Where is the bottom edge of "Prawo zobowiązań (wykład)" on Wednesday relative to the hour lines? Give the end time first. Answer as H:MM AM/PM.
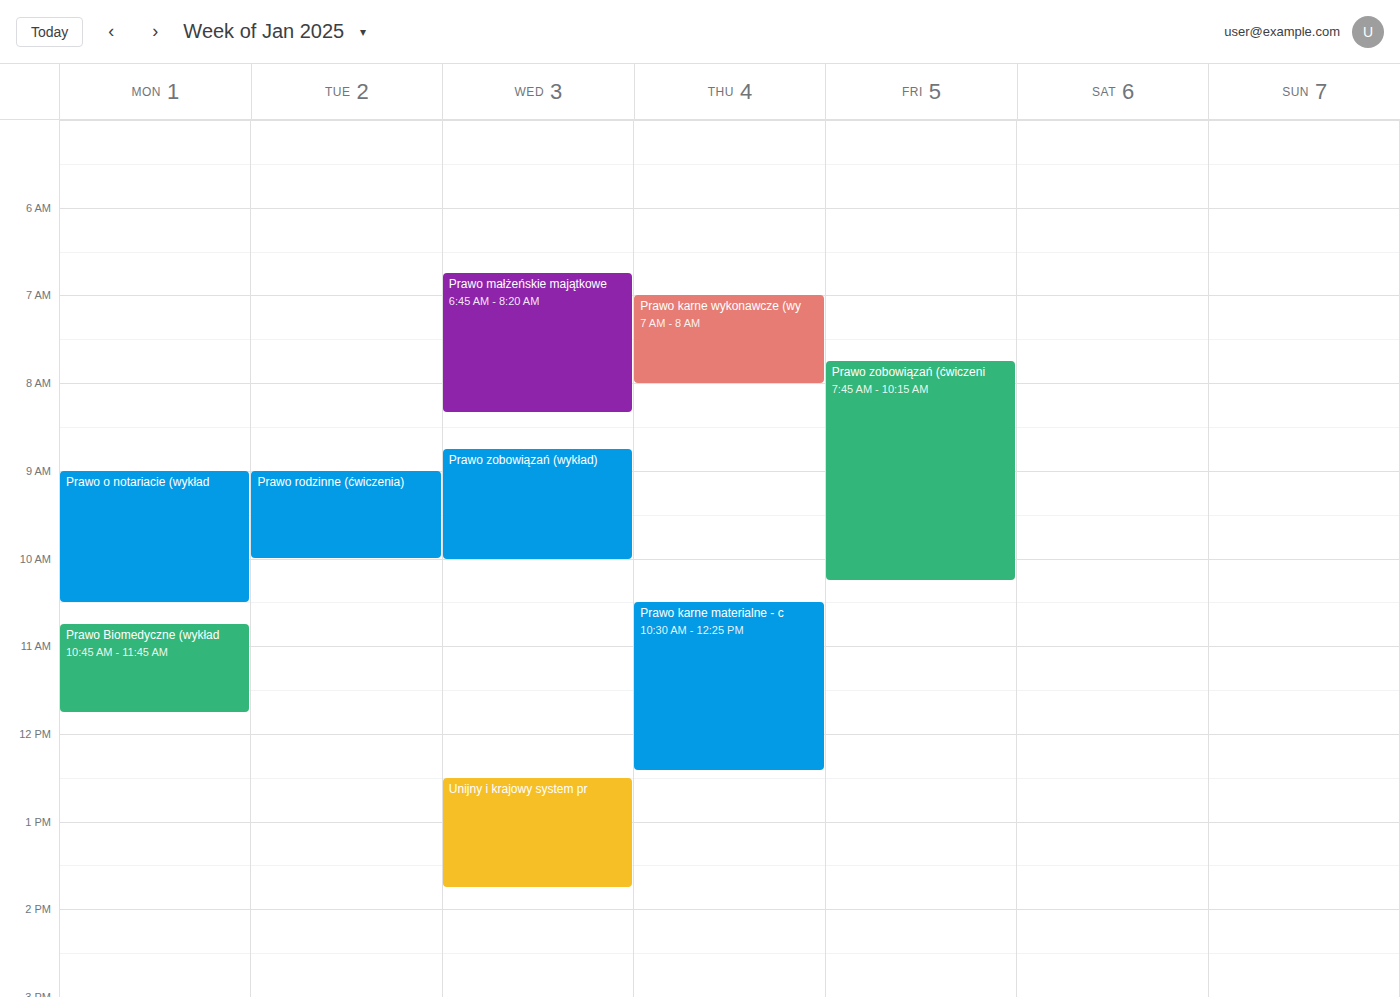
10:00 AM -- exactly on the 10 AM line.